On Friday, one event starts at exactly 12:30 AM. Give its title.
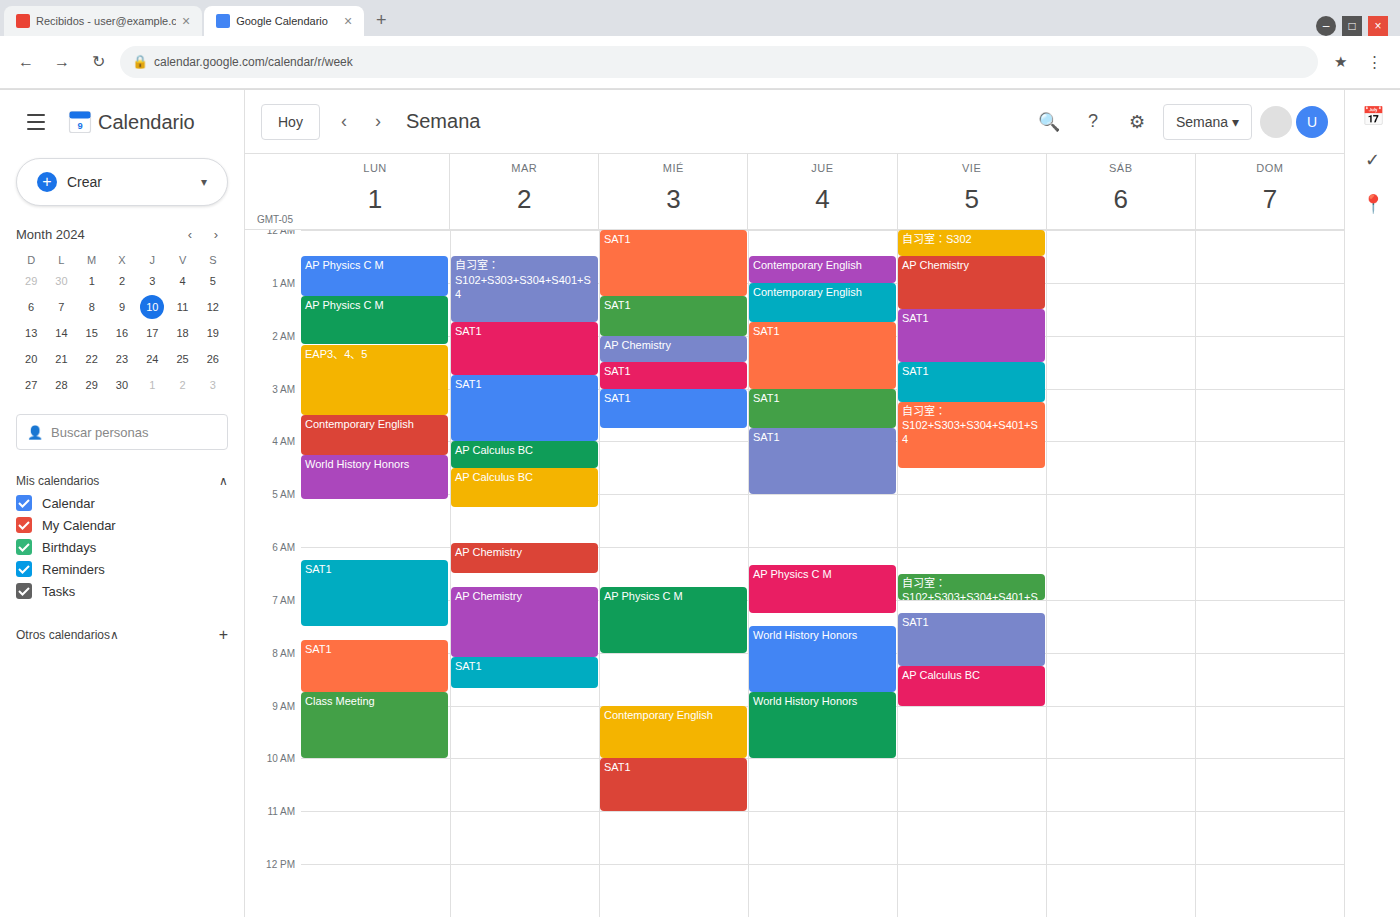
"AP Chemistry"